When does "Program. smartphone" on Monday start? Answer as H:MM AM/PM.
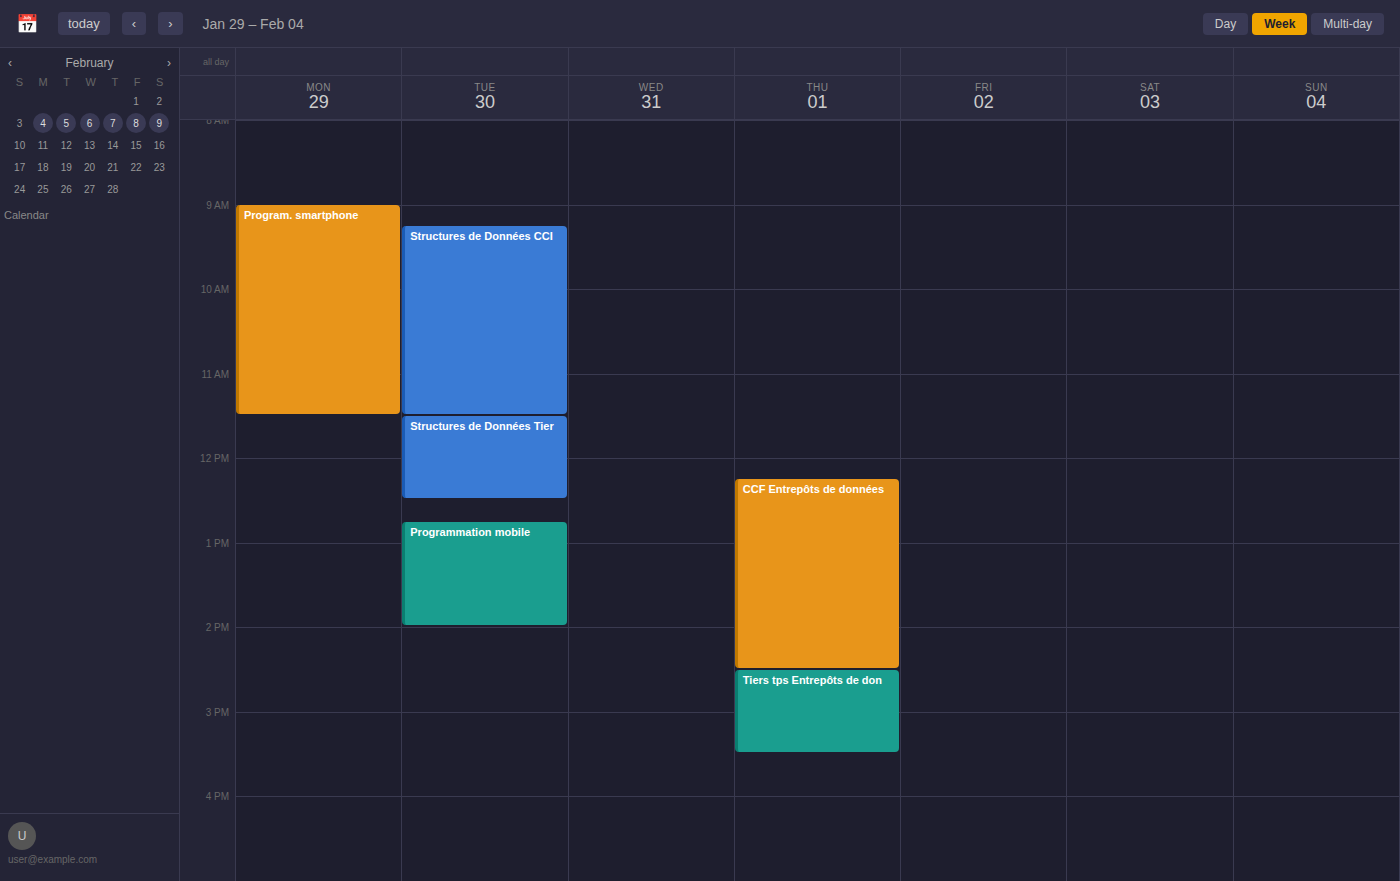
9:00 AM